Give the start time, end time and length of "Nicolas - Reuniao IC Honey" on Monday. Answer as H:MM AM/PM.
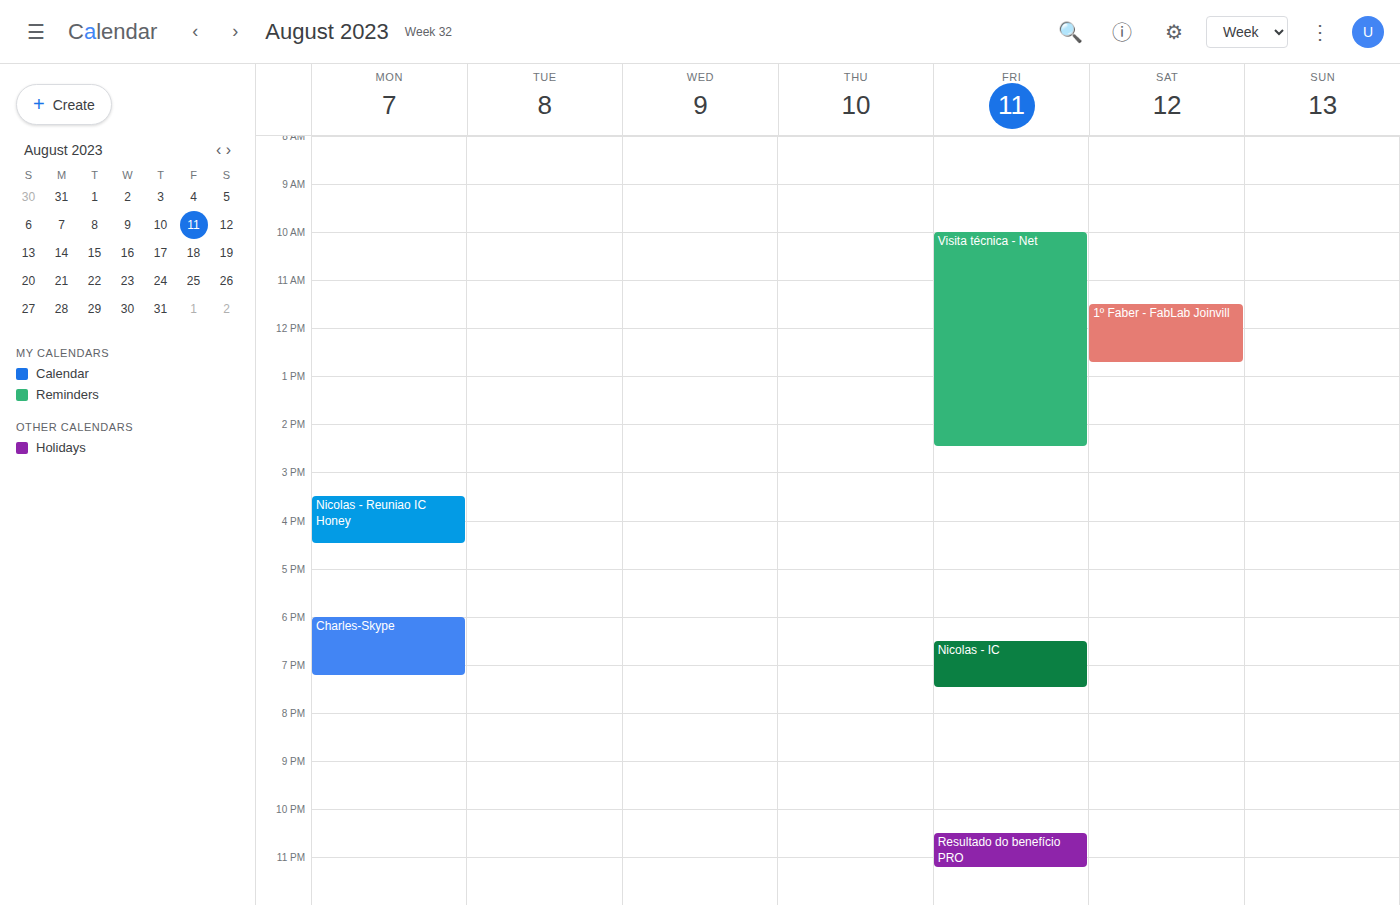
3:30 PM to 4:30 PM, 1 hour